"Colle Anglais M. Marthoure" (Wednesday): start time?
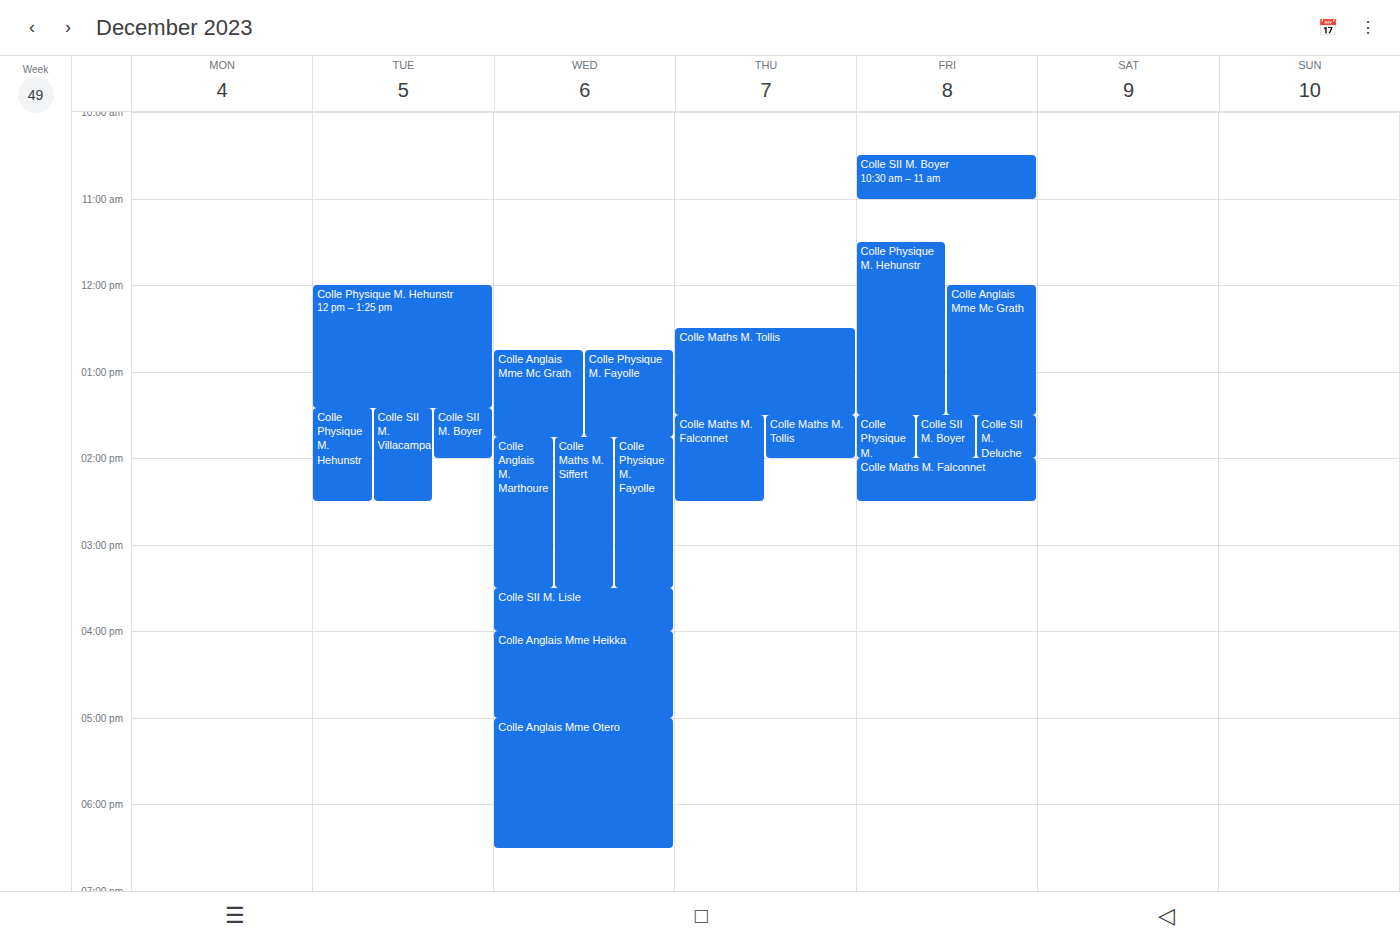
1:45 PM